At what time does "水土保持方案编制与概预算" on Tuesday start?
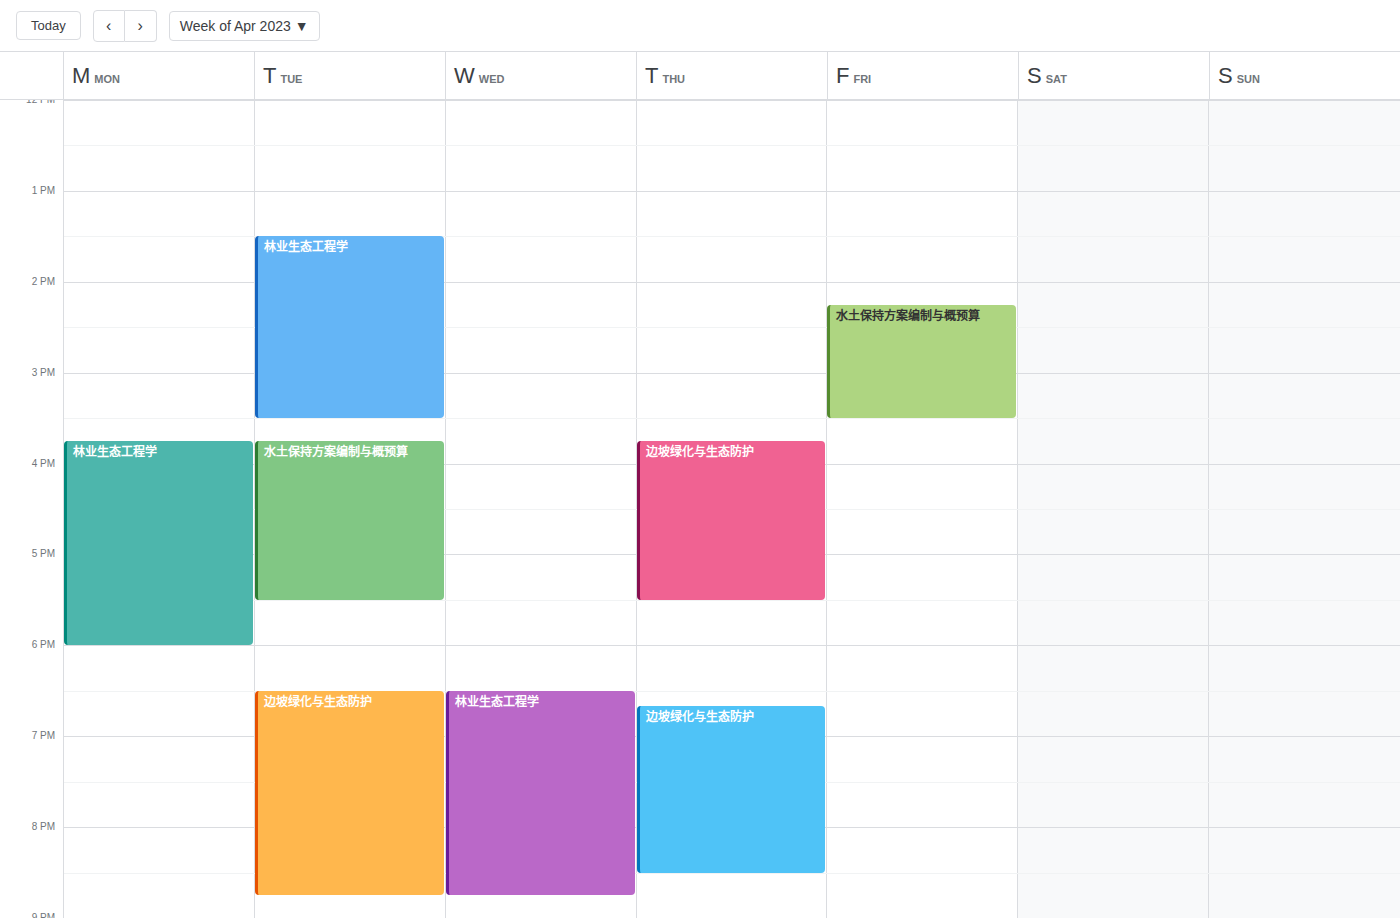
3:45 PM